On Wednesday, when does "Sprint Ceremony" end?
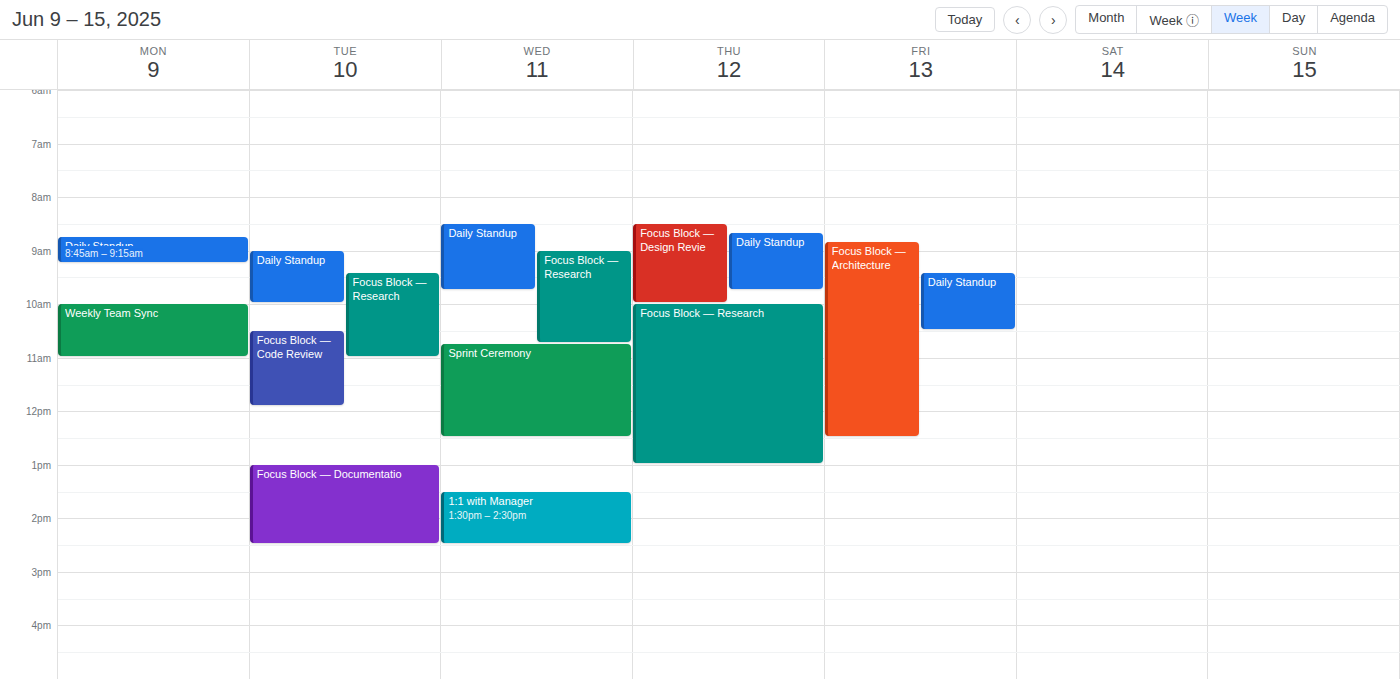
12:30 PM